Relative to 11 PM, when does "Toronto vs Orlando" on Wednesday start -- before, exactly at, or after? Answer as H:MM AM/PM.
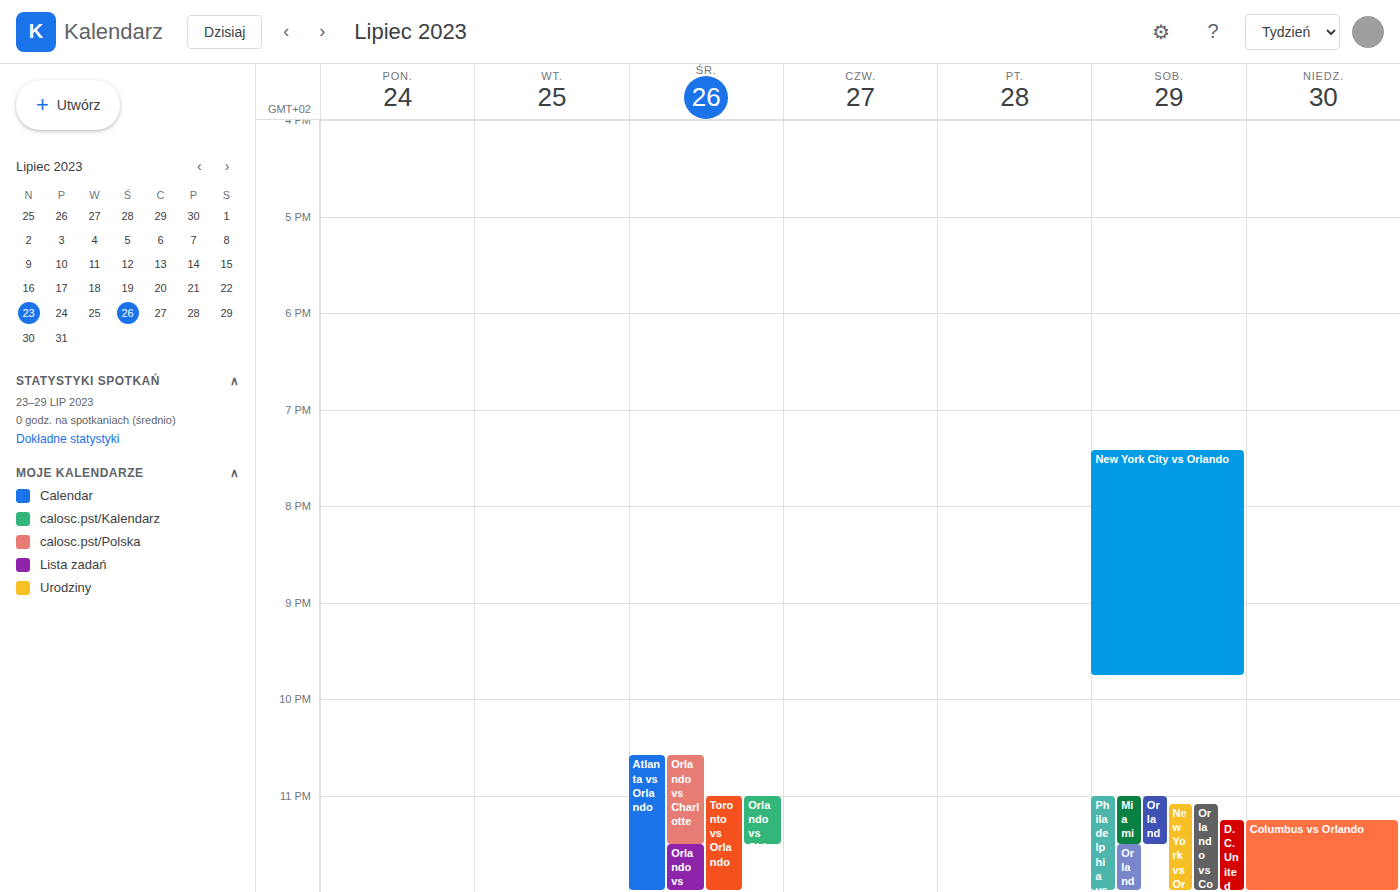
11:00 PM -- exactly at 11 PM, on the 11 PM line.